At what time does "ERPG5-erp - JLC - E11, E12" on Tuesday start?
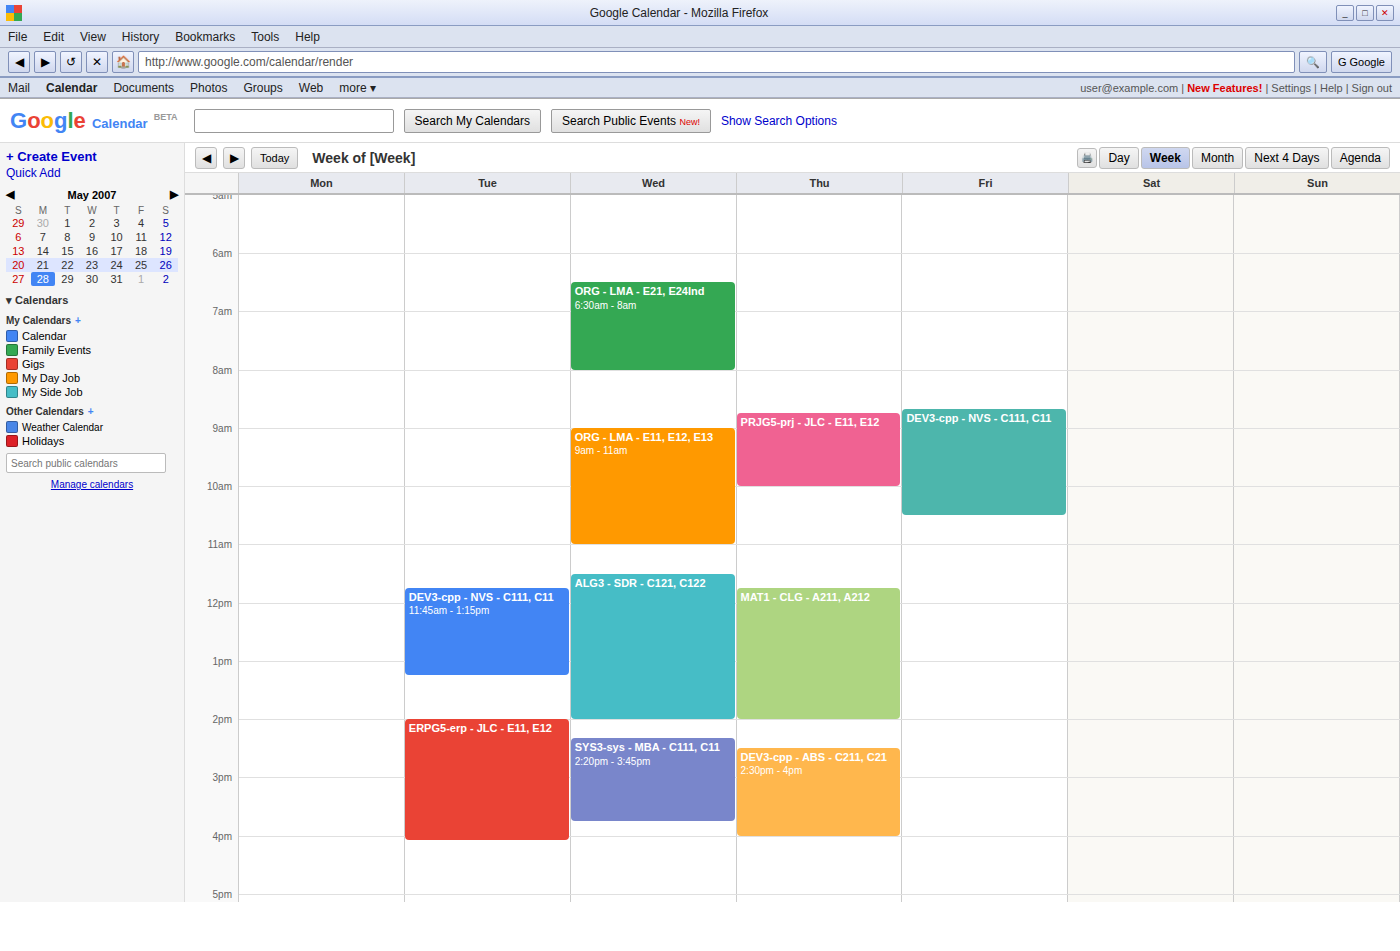
2:00 PM